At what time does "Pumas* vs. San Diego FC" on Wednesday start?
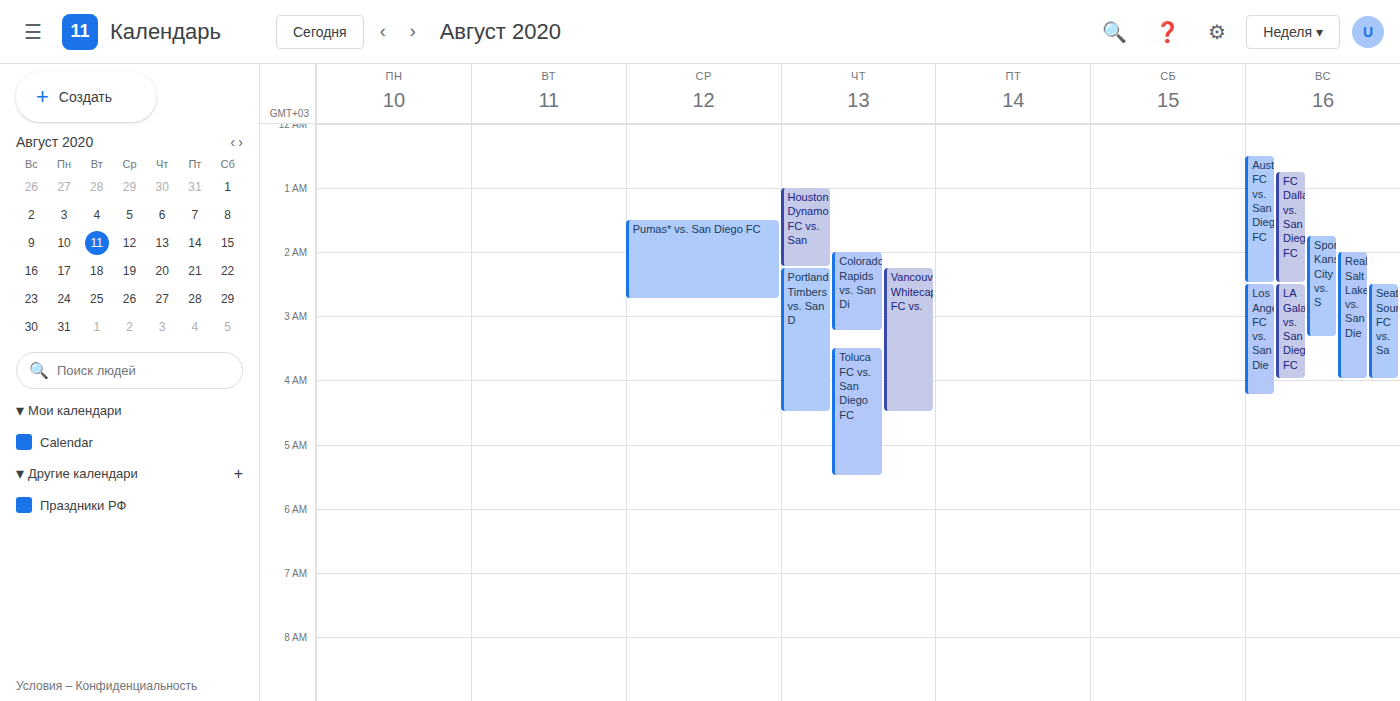
1:30 AM